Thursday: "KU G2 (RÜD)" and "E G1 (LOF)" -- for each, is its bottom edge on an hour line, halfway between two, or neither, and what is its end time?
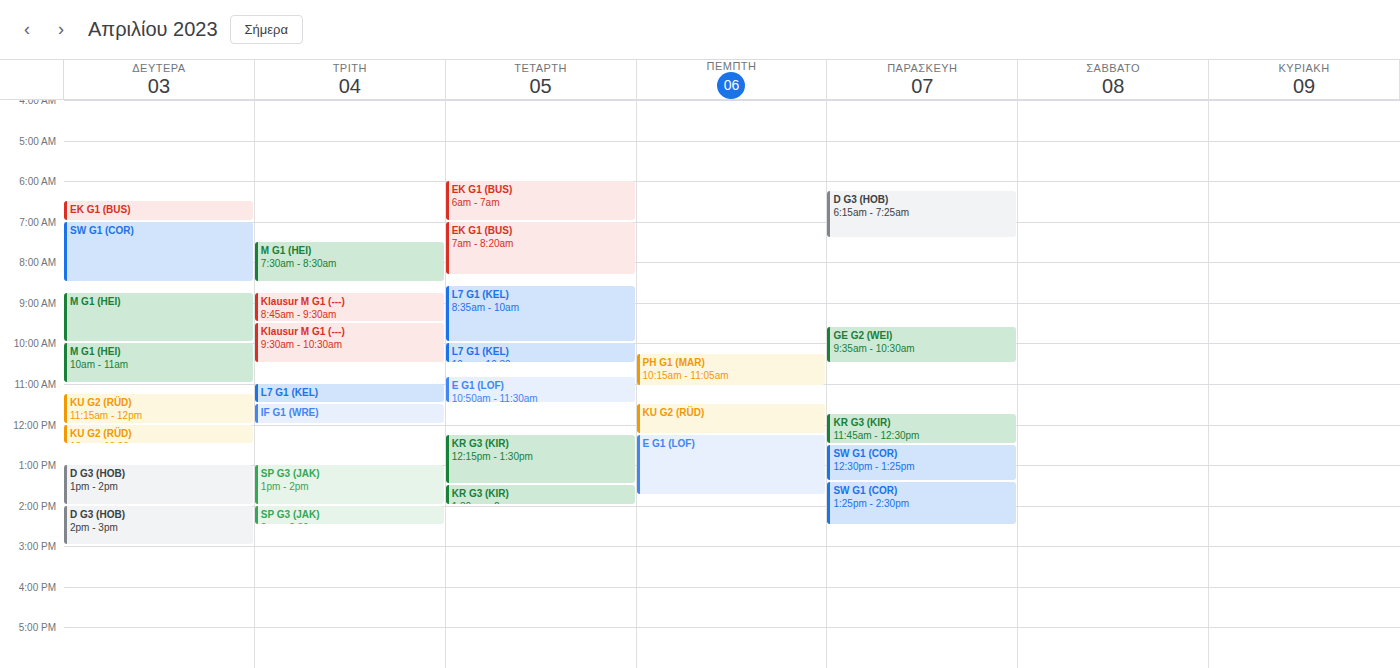
"KU G2 (RÜD)": 12:15 PM, neither: a quarter of the way from the 12 PM line to the 1 PM line. "E G1 (LOF)": 1:45 PM, neither: three quarters of the way from the 1 PM line to the 2 PM line.